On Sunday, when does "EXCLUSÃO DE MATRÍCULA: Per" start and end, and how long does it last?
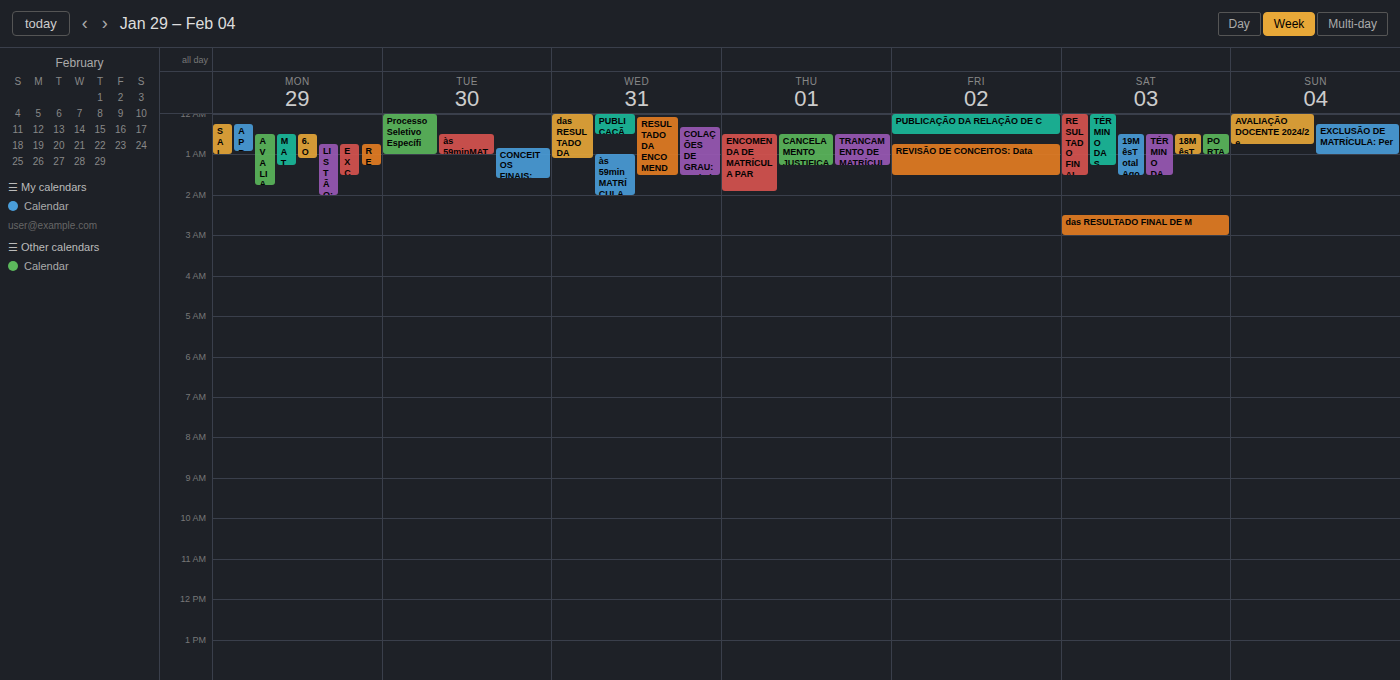
12:15 AM to 1:00 AM, 45 minutes